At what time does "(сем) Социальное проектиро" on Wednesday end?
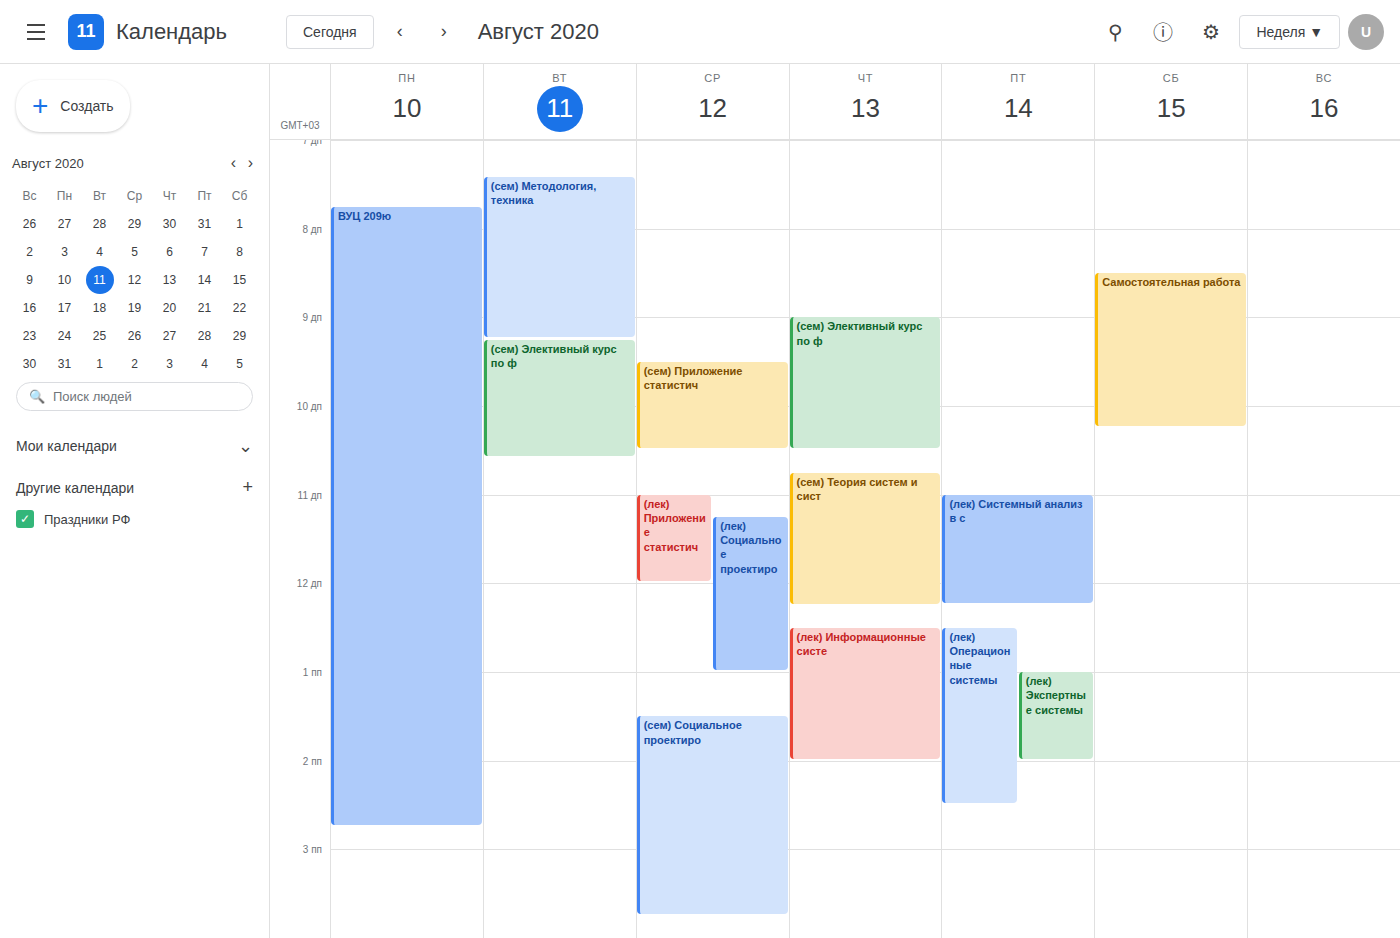
3:45 PM